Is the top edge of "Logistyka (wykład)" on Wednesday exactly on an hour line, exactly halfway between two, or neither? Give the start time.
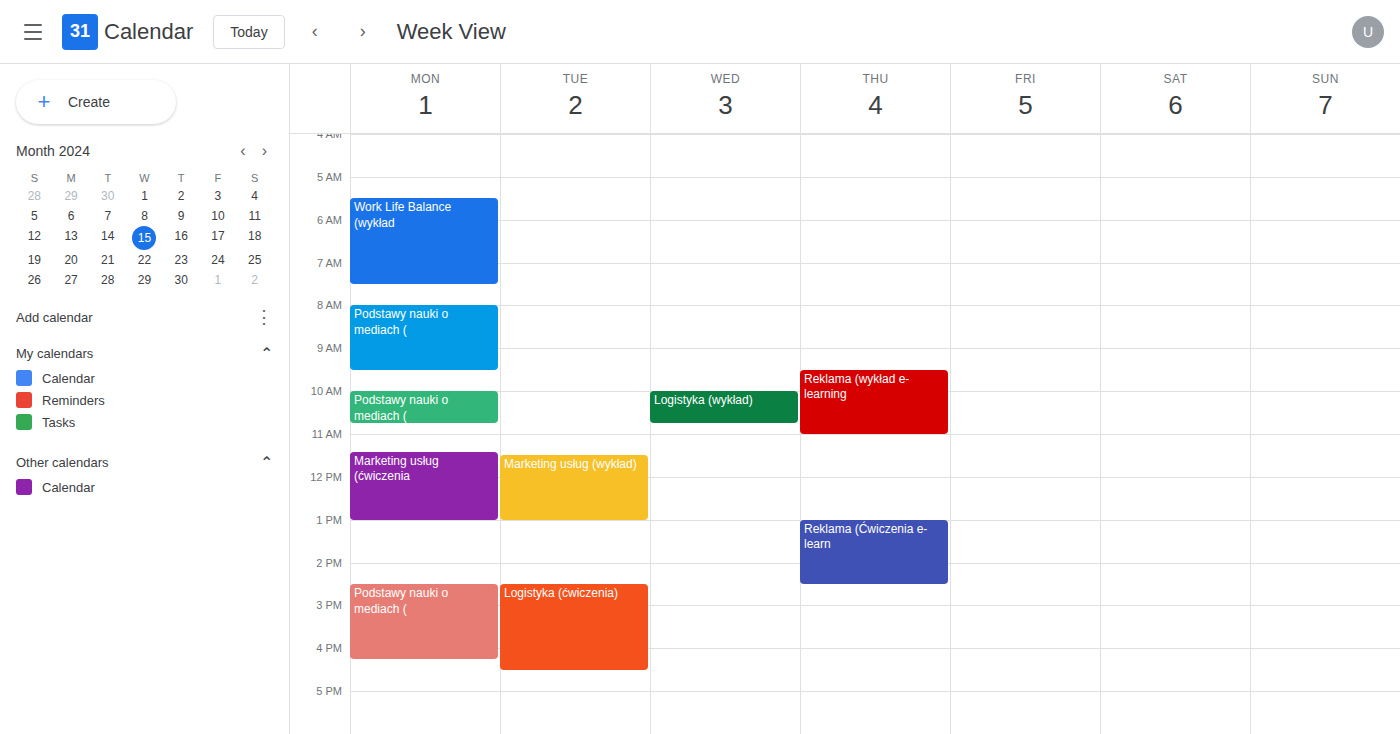
10:00 AM -- exactly on the 10 AM line.